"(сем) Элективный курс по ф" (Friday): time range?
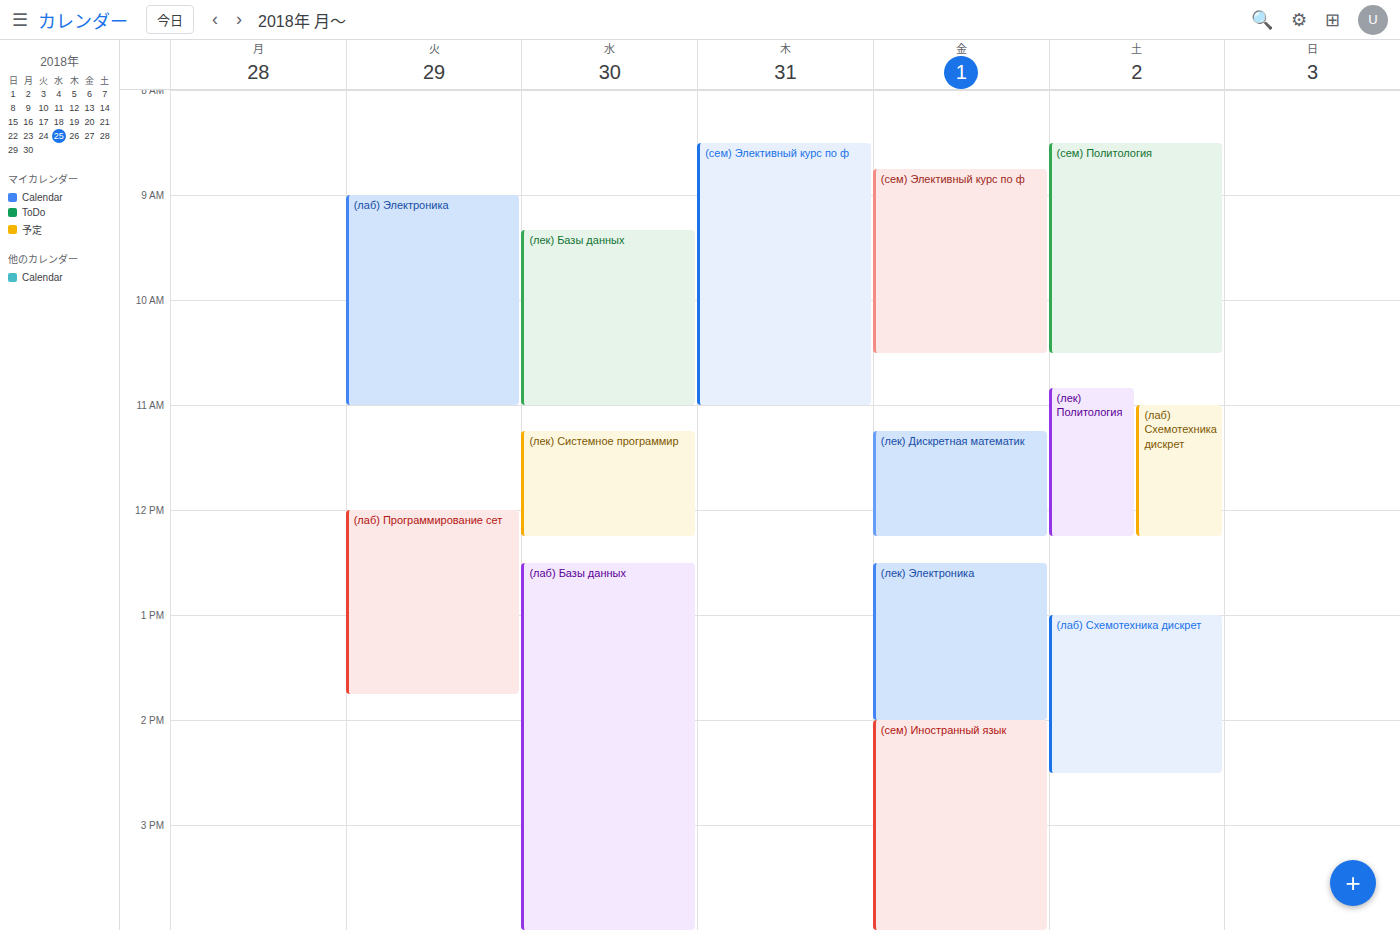
8:45 AM to 10:30 AM